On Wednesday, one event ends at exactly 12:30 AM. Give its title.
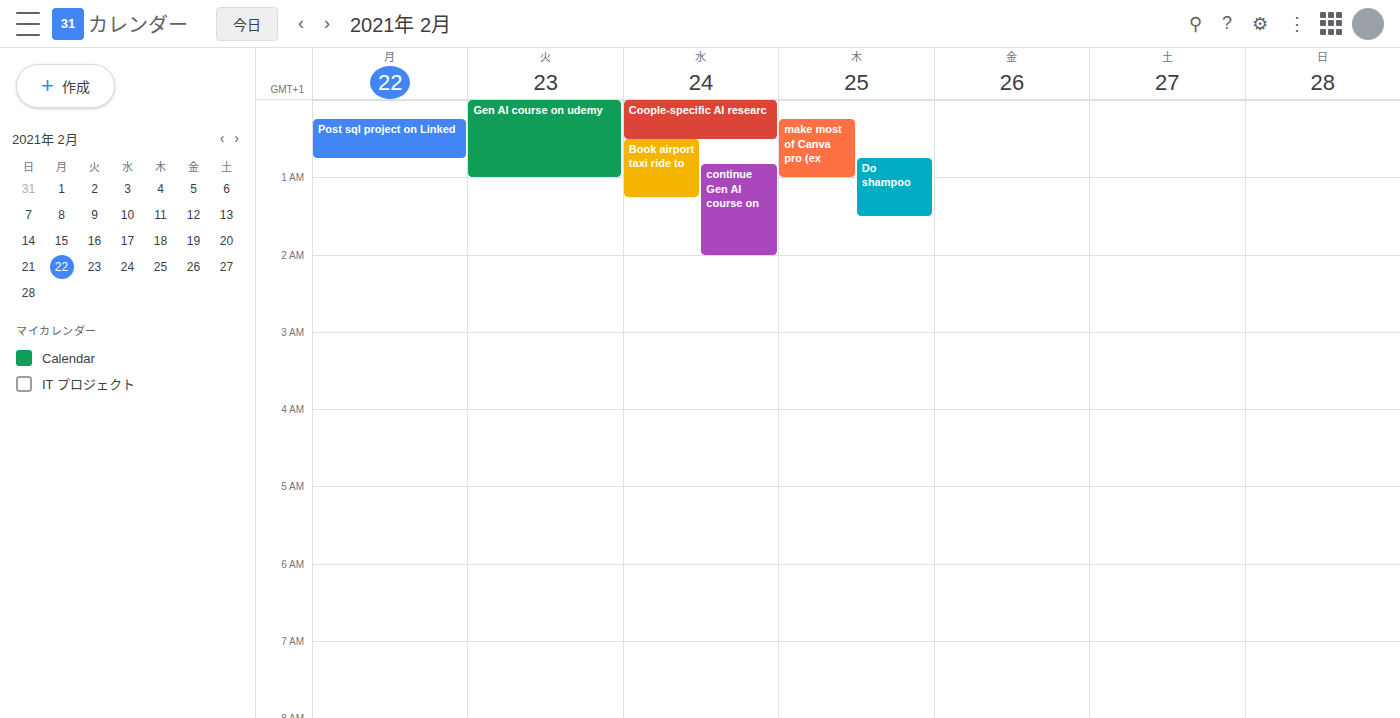
"Coople-specific AI researc"